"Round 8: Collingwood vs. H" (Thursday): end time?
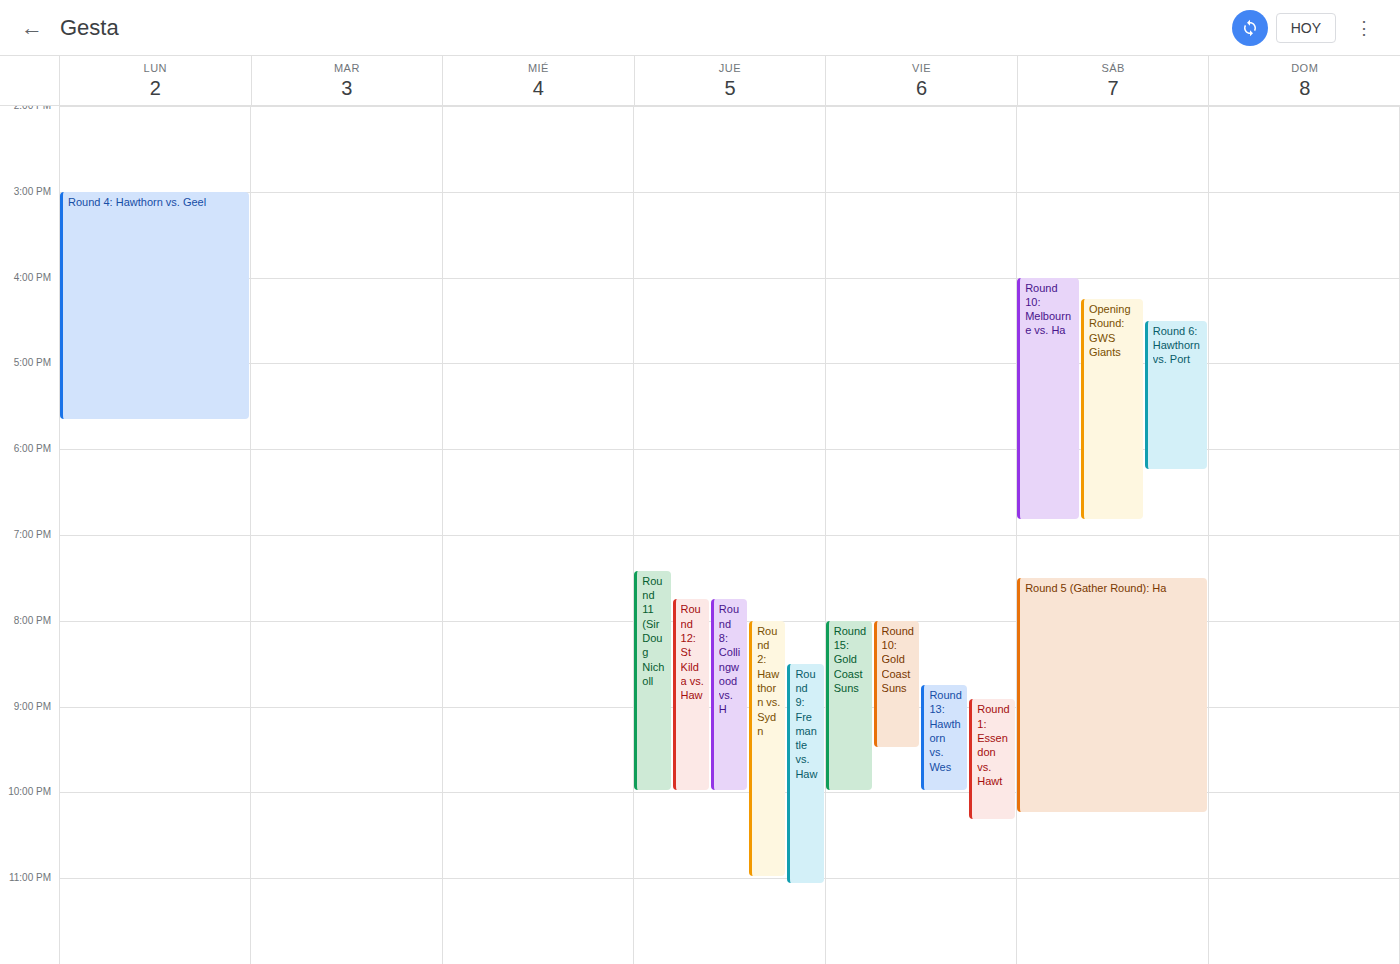
10:00 PM